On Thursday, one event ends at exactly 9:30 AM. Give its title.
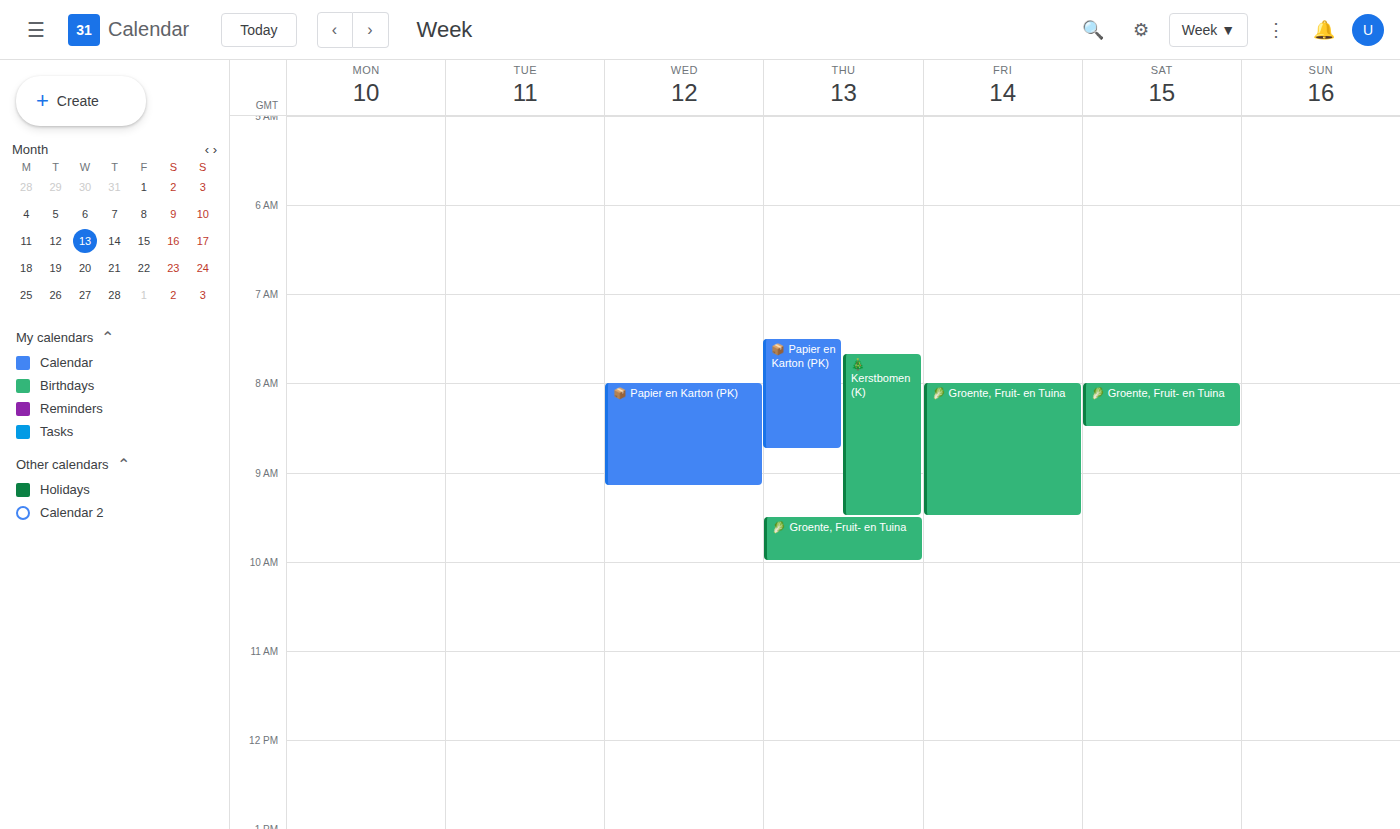
"🎄 Kerstbomen (K)"